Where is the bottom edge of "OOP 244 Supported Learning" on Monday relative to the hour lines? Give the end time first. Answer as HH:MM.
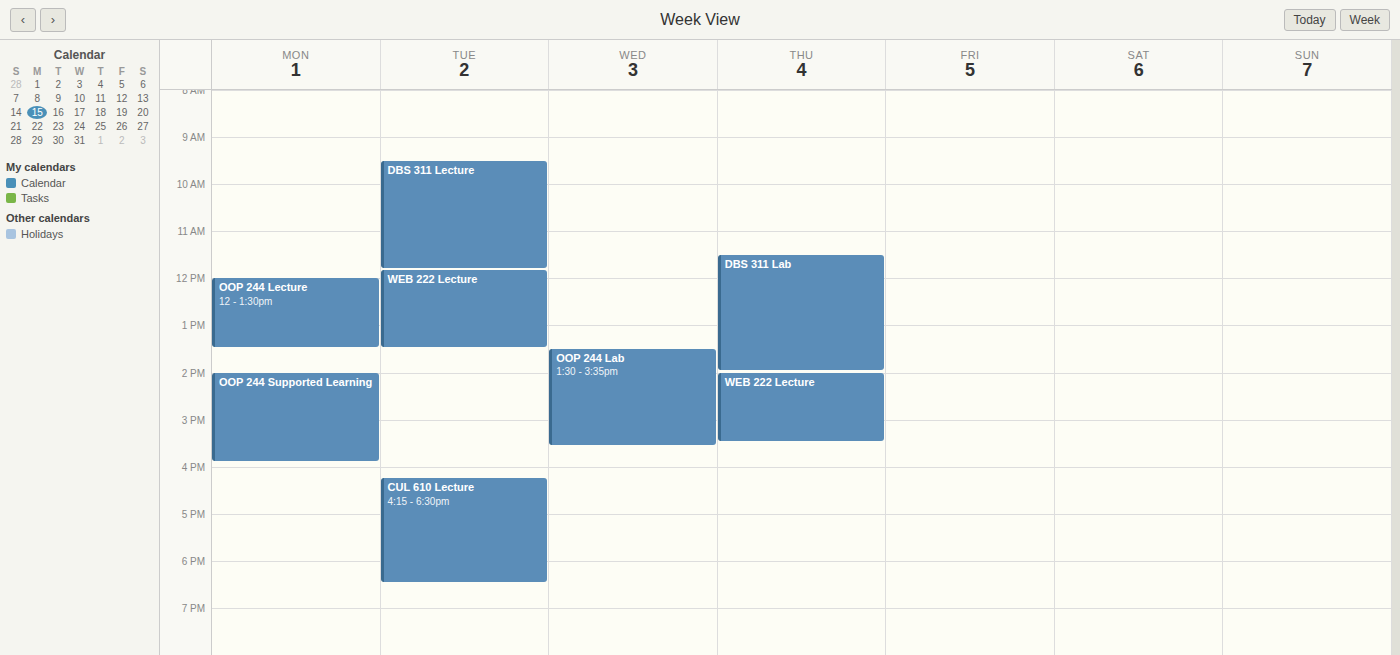
15:55 -- neither: 55 minutes below the 15:00 line and 5 minutes above the 16:00 line.